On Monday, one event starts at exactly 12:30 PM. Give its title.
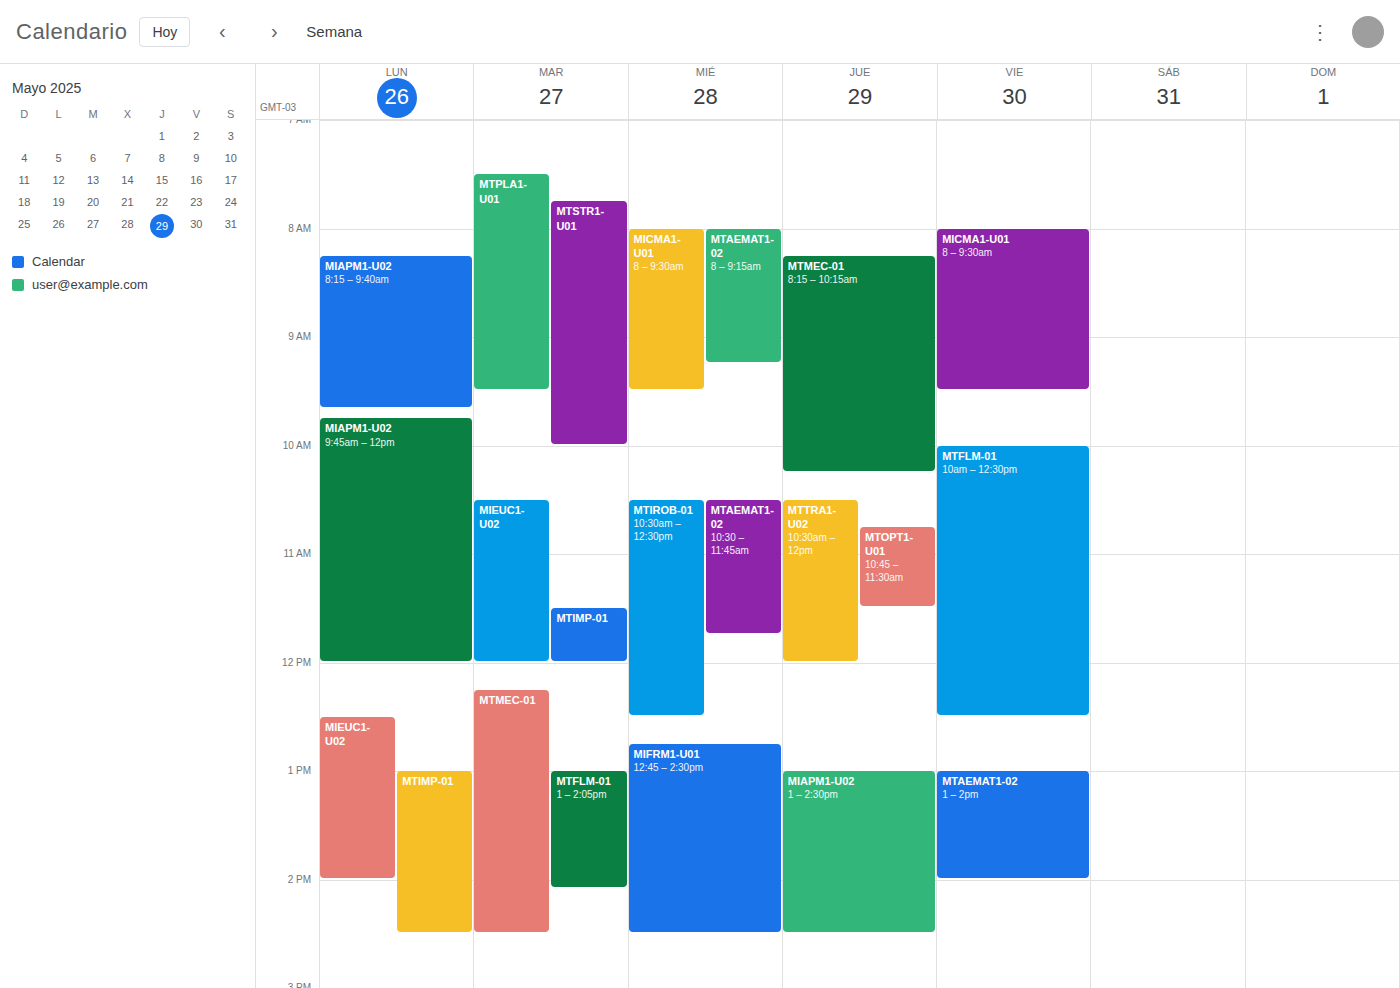
"MIEUC1-U02"